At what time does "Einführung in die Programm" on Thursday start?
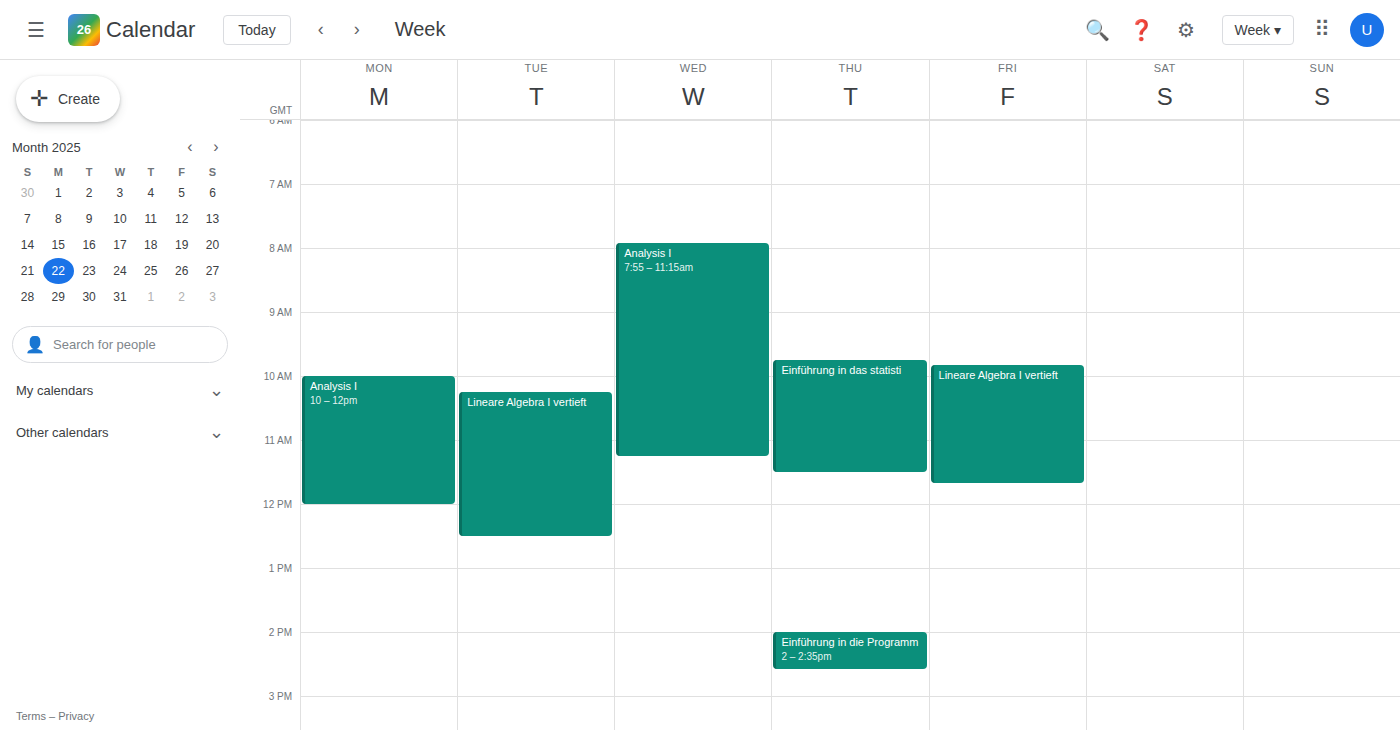
2:00 PM